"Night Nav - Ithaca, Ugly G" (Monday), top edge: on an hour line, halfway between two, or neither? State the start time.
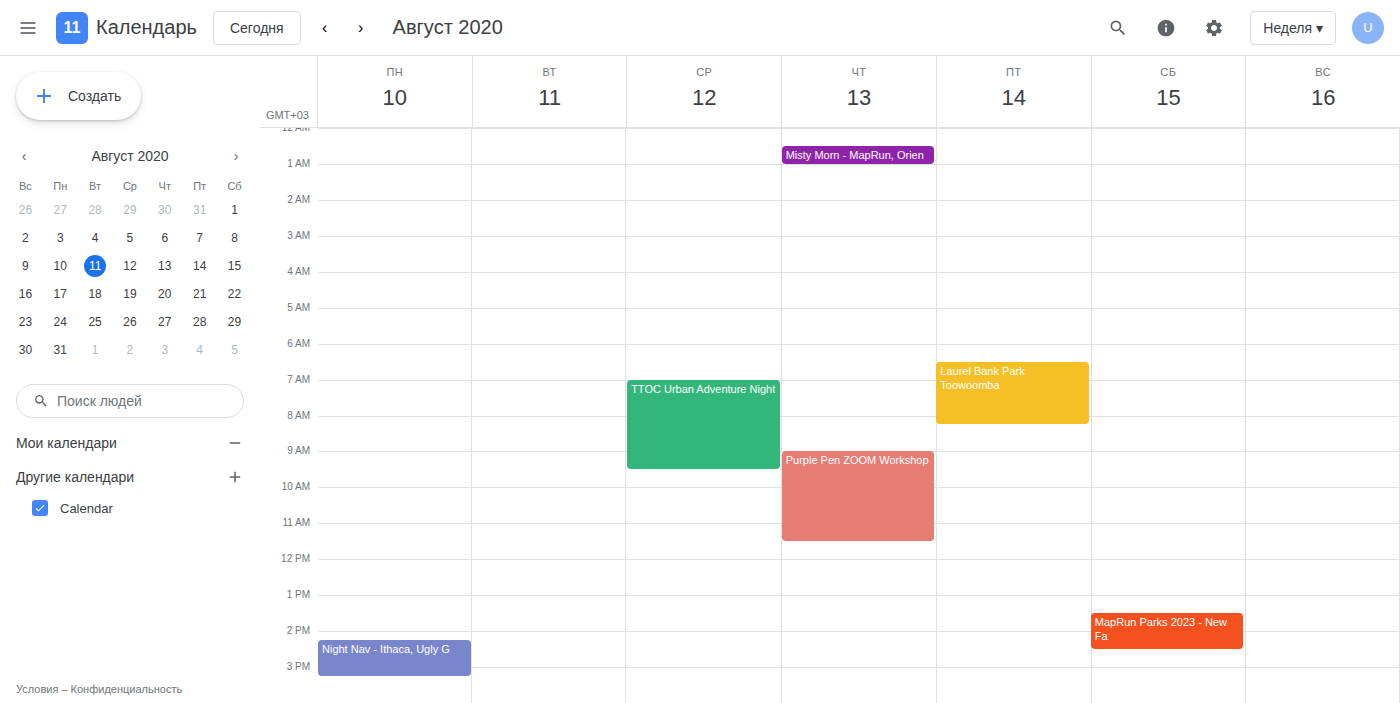
2:15 PM -- neither: a quarter of the way from the 2 PM line to the 3 PM line.